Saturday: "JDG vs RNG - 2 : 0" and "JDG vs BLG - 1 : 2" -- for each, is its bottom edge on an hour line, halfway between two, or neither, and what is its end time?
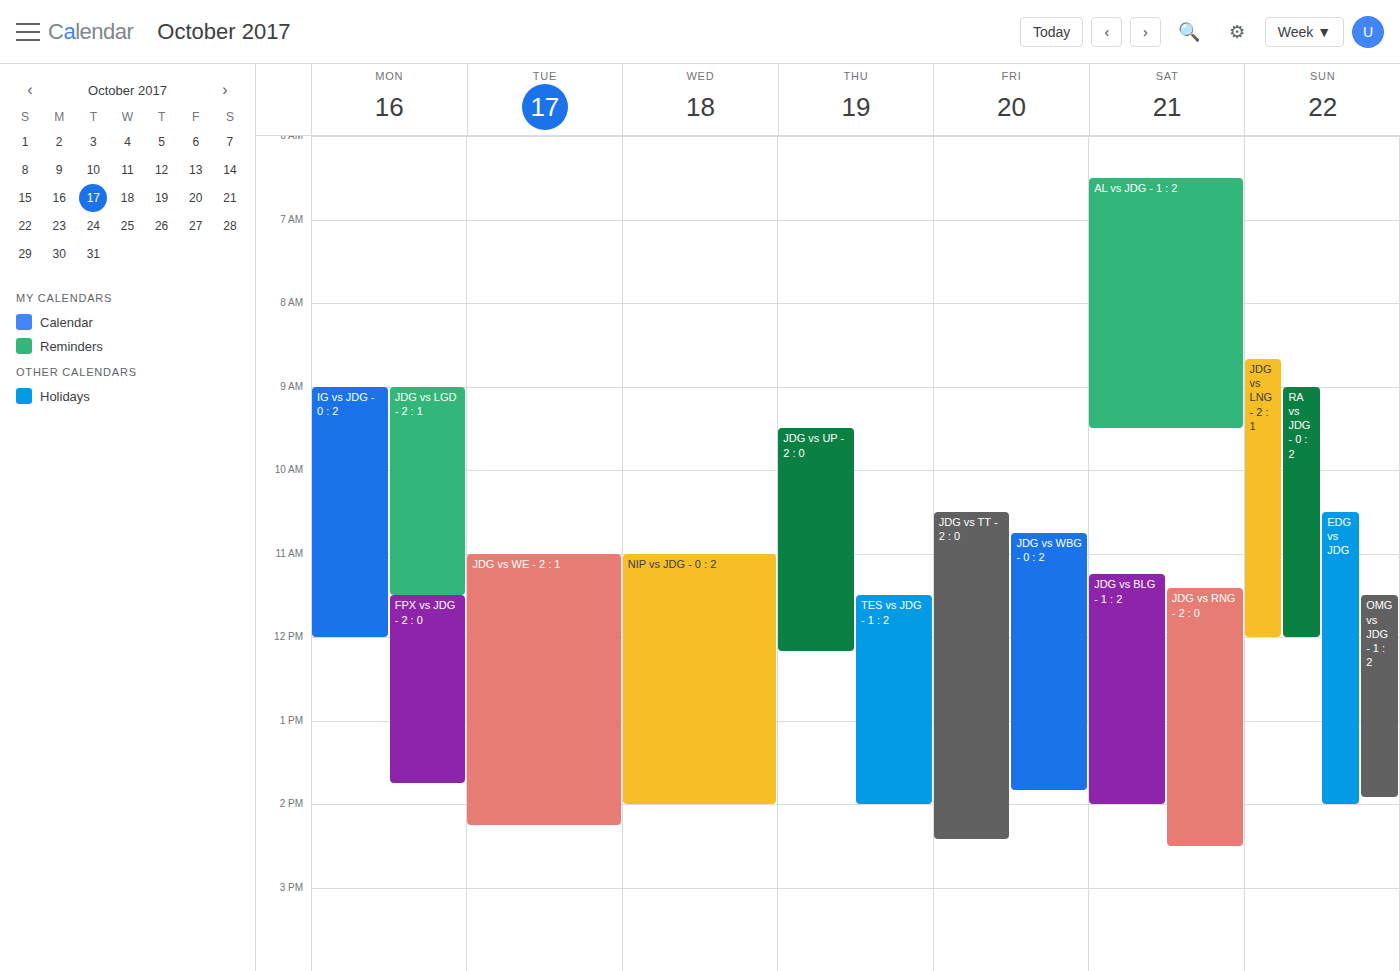
"JDG vs RNG - 2 : 0": 2:30 PM, halfway between the 2 PM and 3 PM lines. "JDG vs BLG - 1 : 2": 2:00 PM, exactly on the 2 PM line.